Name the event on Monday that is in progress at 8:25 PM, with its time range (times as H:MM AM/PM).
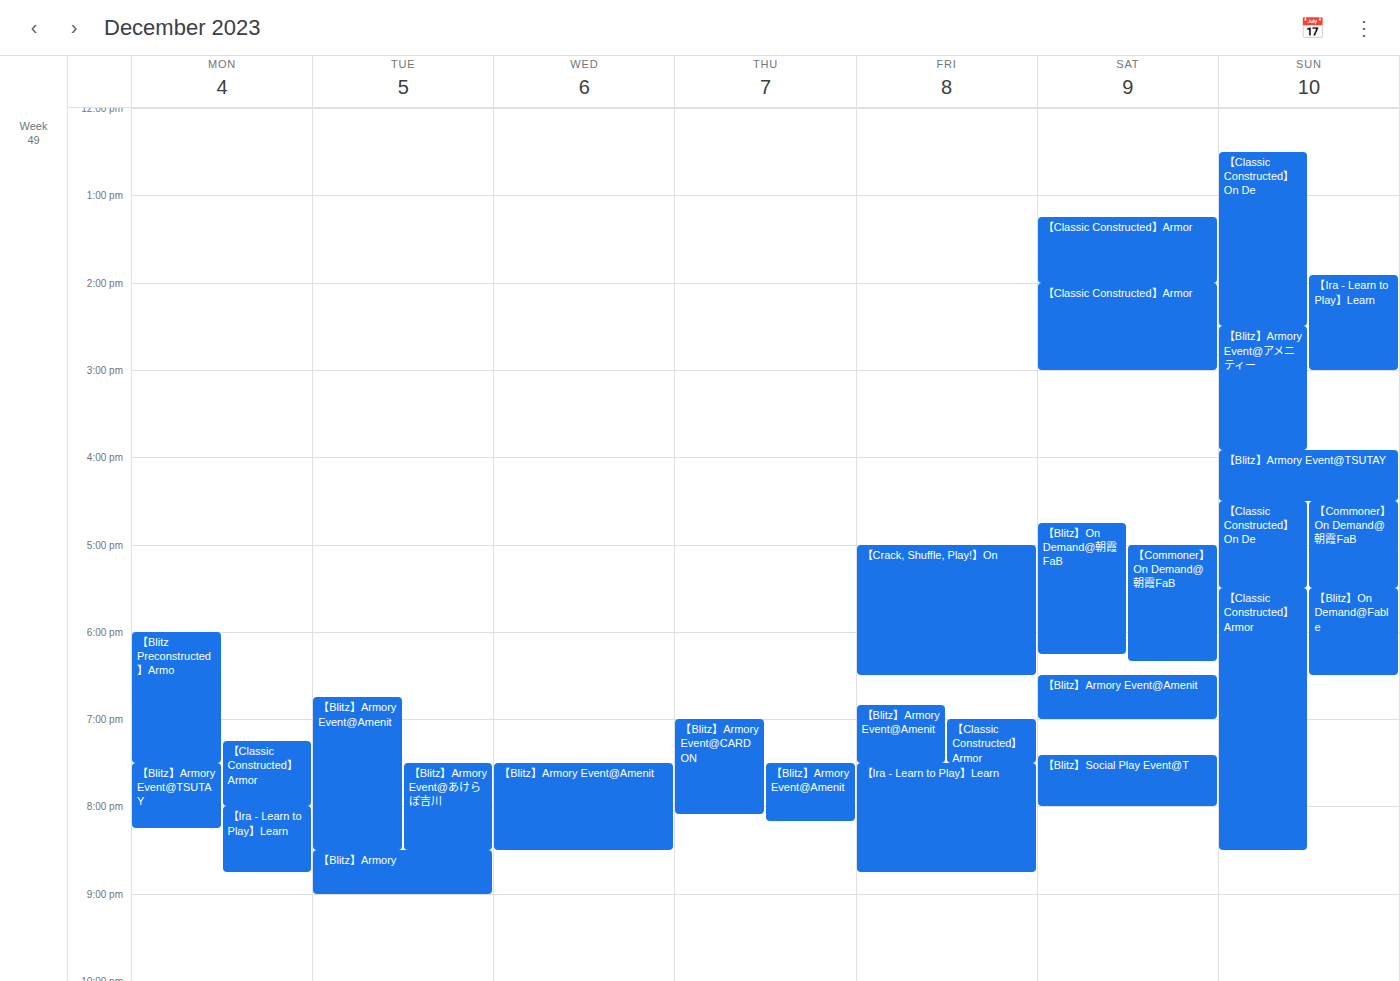
"【Ira - Learn to Play】Learn", 8:00 PM to 8:45 PM